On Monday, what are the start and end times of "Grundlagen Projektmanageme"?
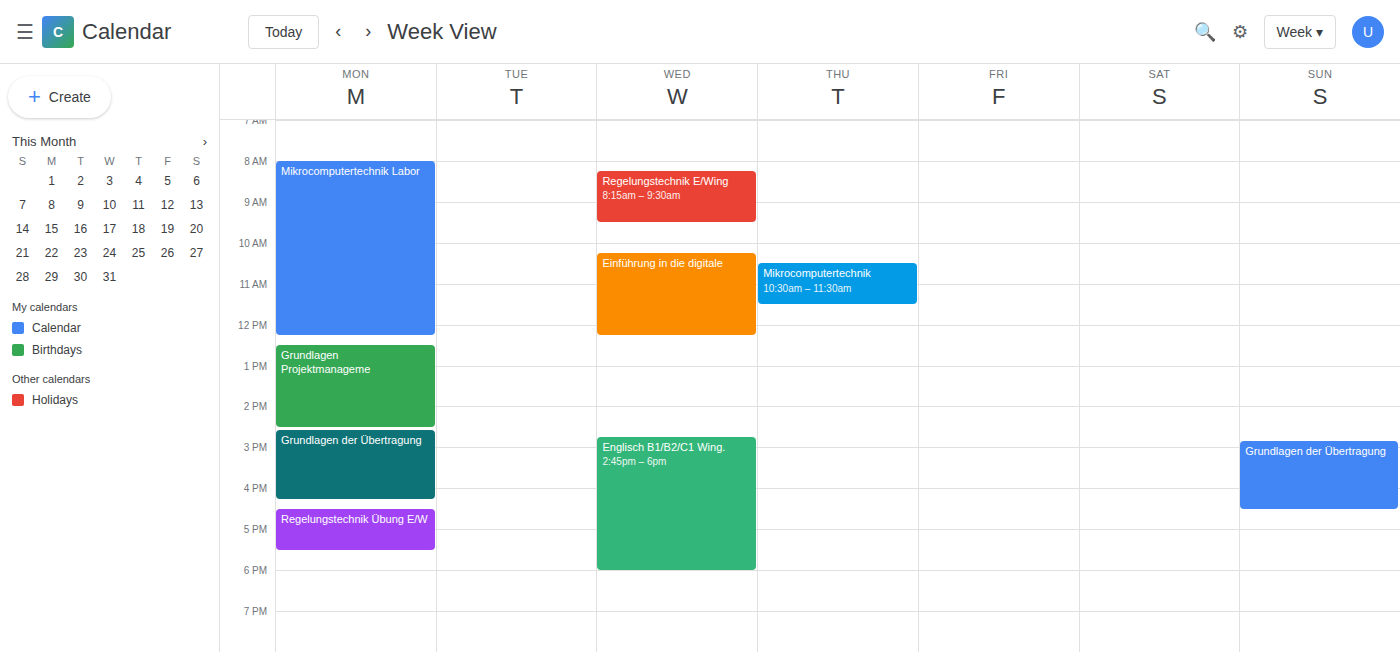
12:30 PM to 2:30 PM